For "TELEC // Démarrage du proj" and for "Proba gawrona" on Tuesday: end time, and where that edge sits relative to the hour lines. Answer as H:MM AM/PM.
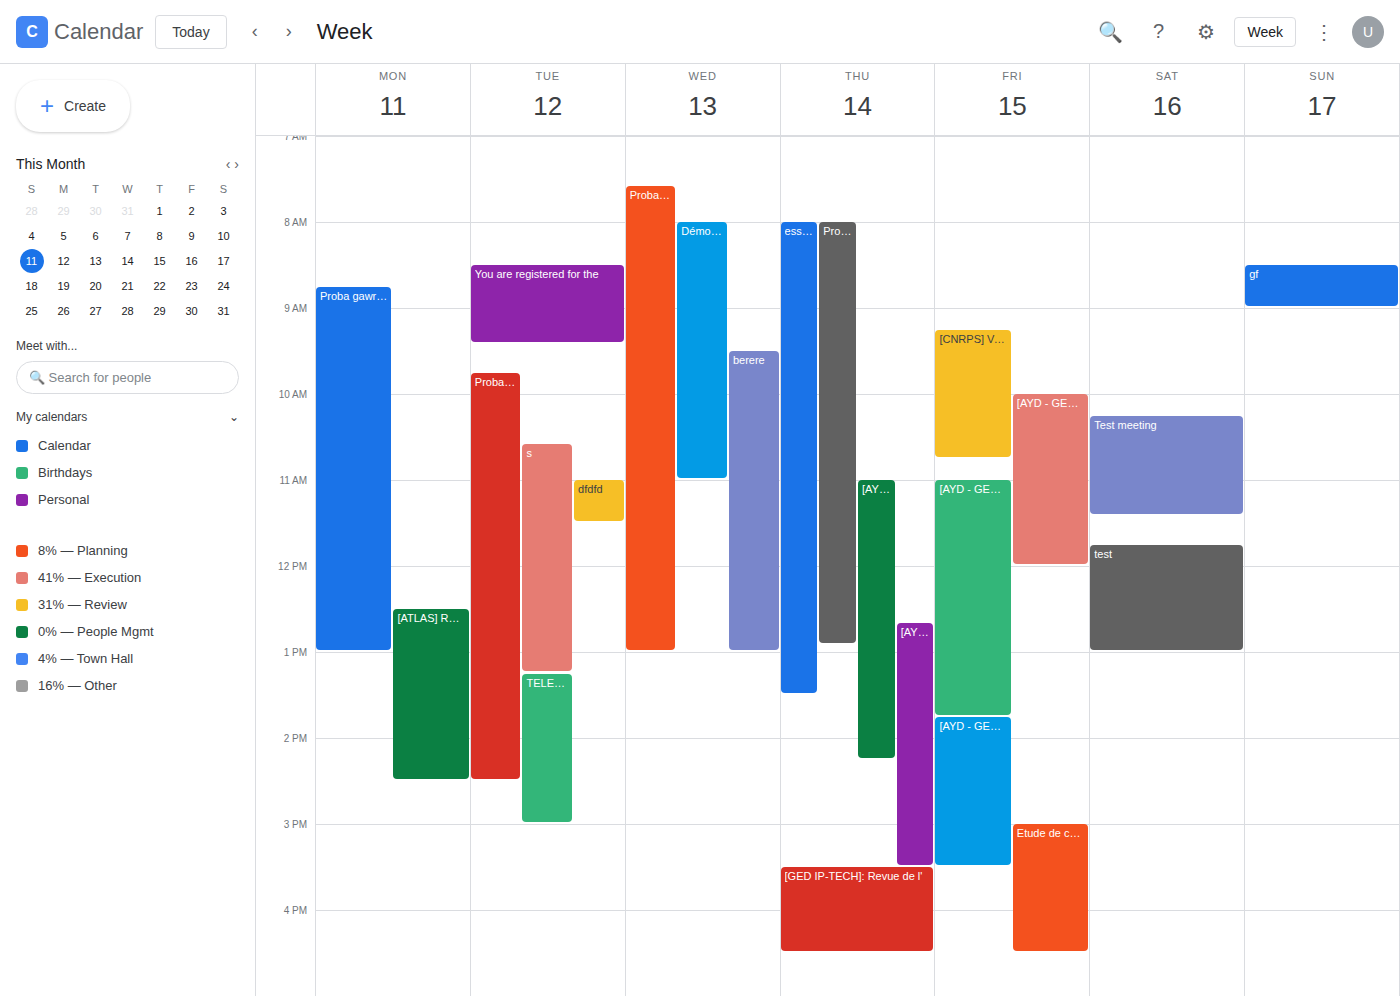
"TELEC // Démarrage du proj": 3:00 PM, exactly on the 3 PM line. "Proba gawrona": 2:30 PM, halfway between the 2 PM and 3 PM lines.